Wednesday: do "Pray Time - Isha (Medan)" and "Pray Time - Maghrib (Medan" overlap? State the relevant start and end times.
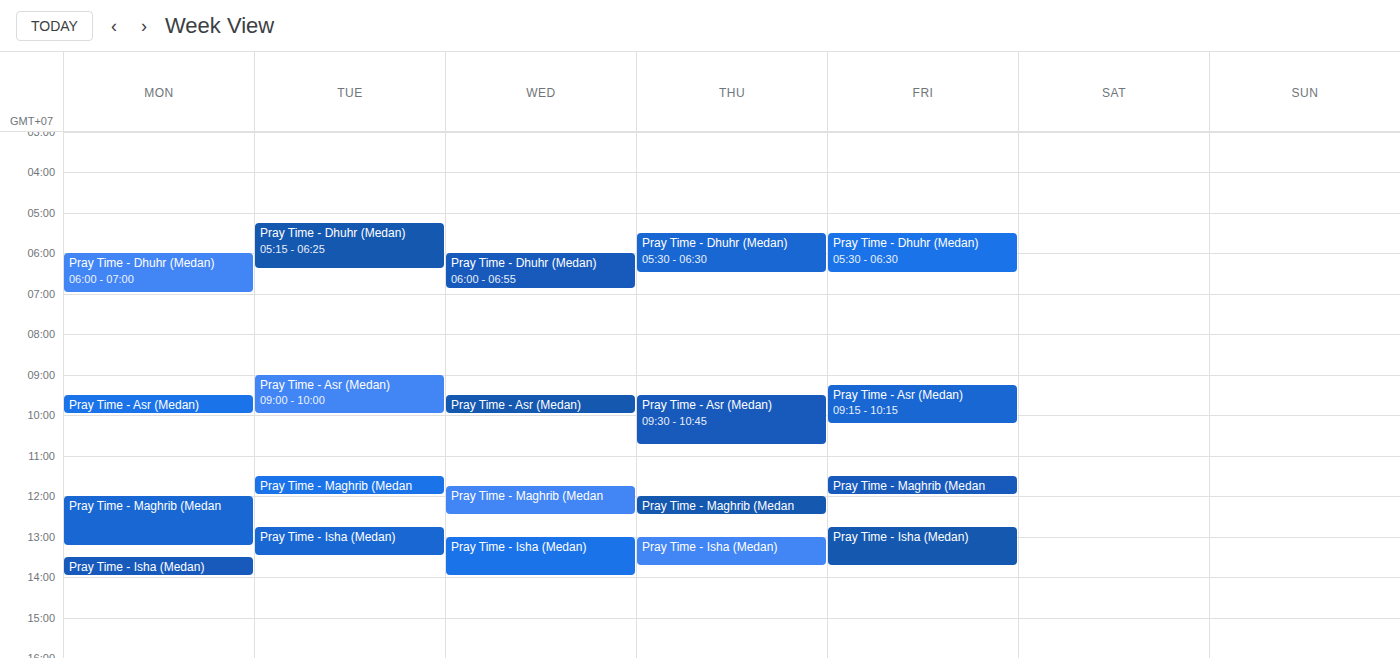
"Pray Time - Maghrib (Medan" ends at 12:30 PM and "Pray Time - Isha (Medan)" starts at 1:00 PM -- no overlap.